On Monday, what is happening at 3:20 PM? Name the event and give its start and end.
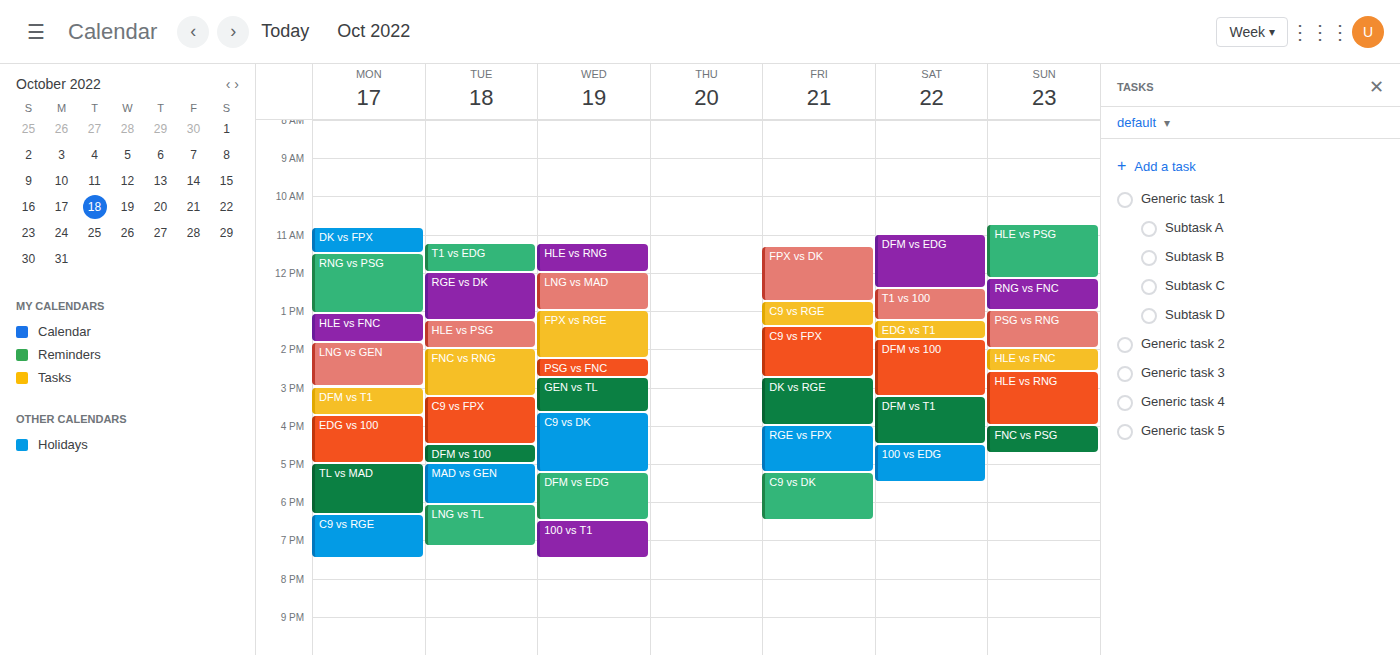
"DFM vs T1", 3:00 PM to 3:45 PM